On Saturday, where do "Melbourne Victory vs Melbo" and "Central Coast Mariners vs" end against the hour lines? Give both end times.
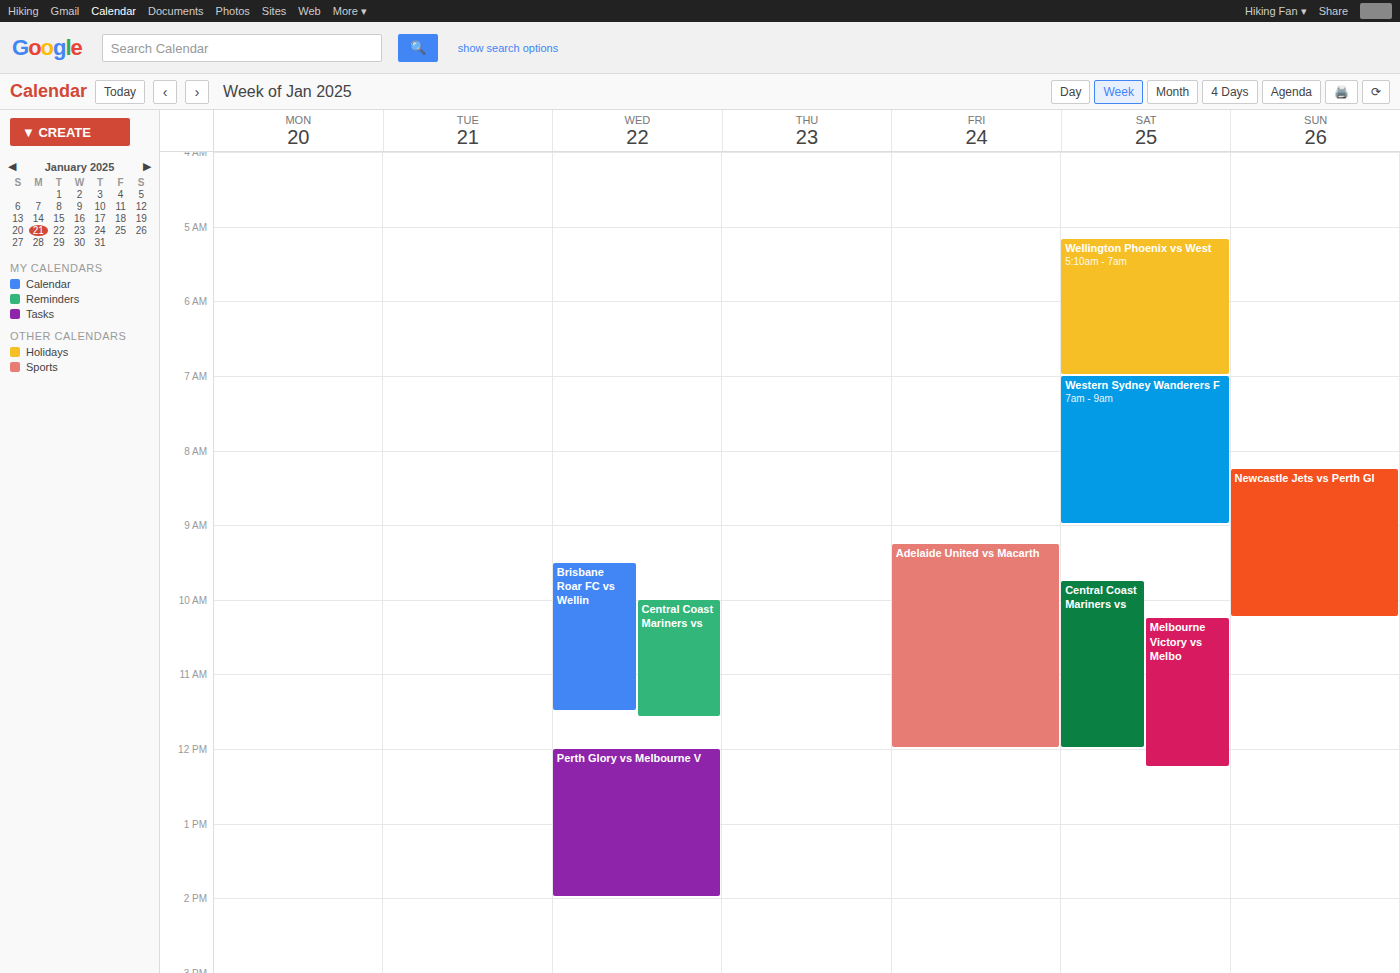
"Melbourne Victory vs Melbo": 12:15 PM, neither: a quarter of the way from the 12 PM line to the 1 PM line. "Central Coast Mariners vs": 12:00 PM, exactly on the 12 PM line.